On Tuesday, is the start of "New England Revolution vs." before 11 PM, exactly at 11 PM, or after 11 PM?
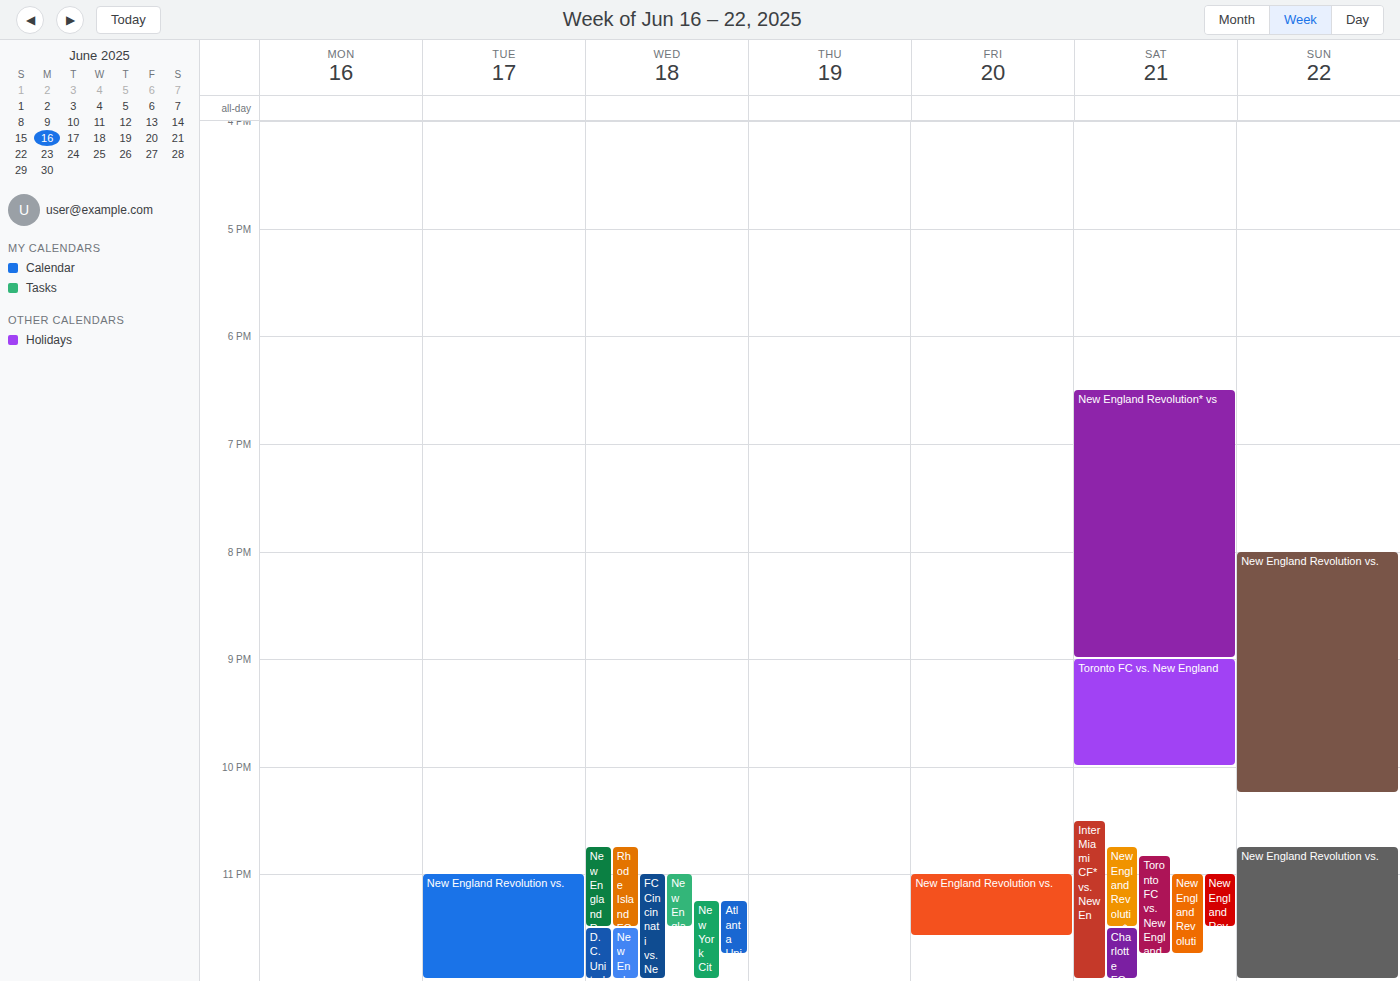
11:00 PM -- exactly at 11 PM, on the 11 PM line.